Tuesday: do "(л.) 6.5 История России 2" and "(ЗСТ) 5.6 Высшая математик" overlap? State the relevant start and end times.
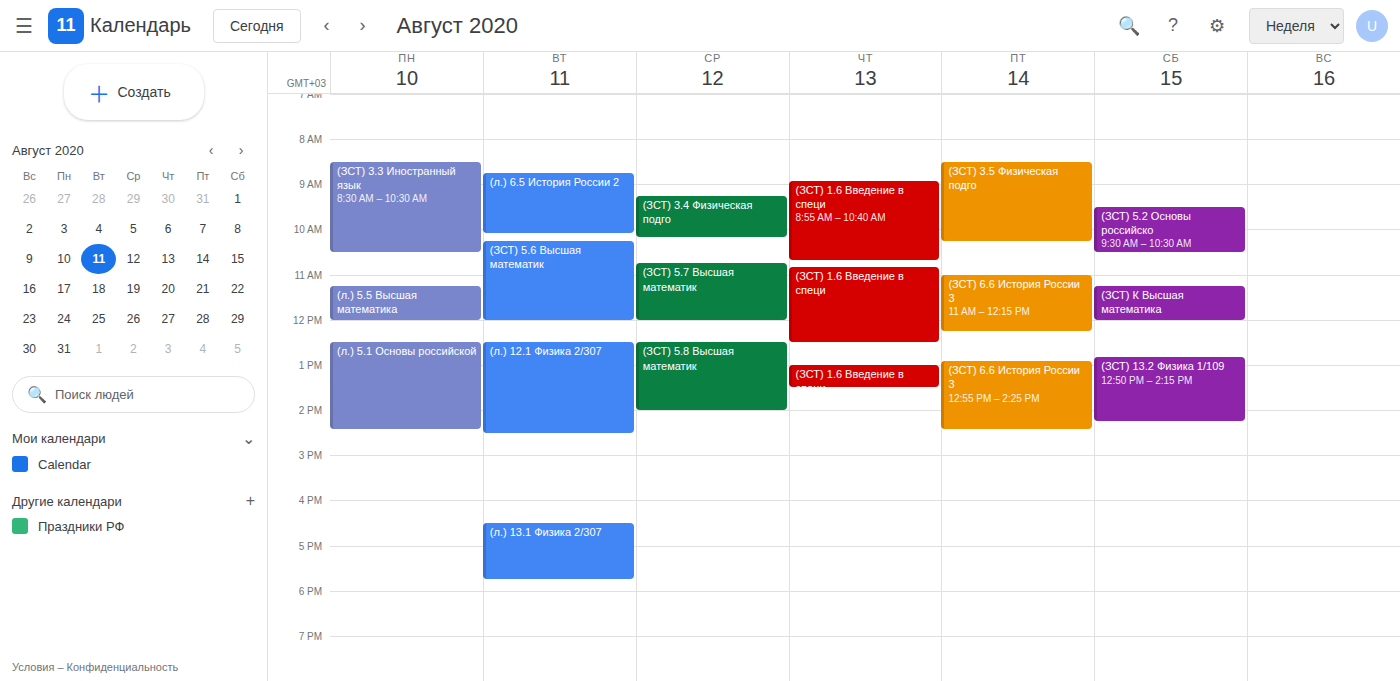
"(л.) 6.5 История России 2" ends at 10:05 AM and "(ЗСТ) 5.6 Высшая математик" starts at 10:15 AM -- no overlap.